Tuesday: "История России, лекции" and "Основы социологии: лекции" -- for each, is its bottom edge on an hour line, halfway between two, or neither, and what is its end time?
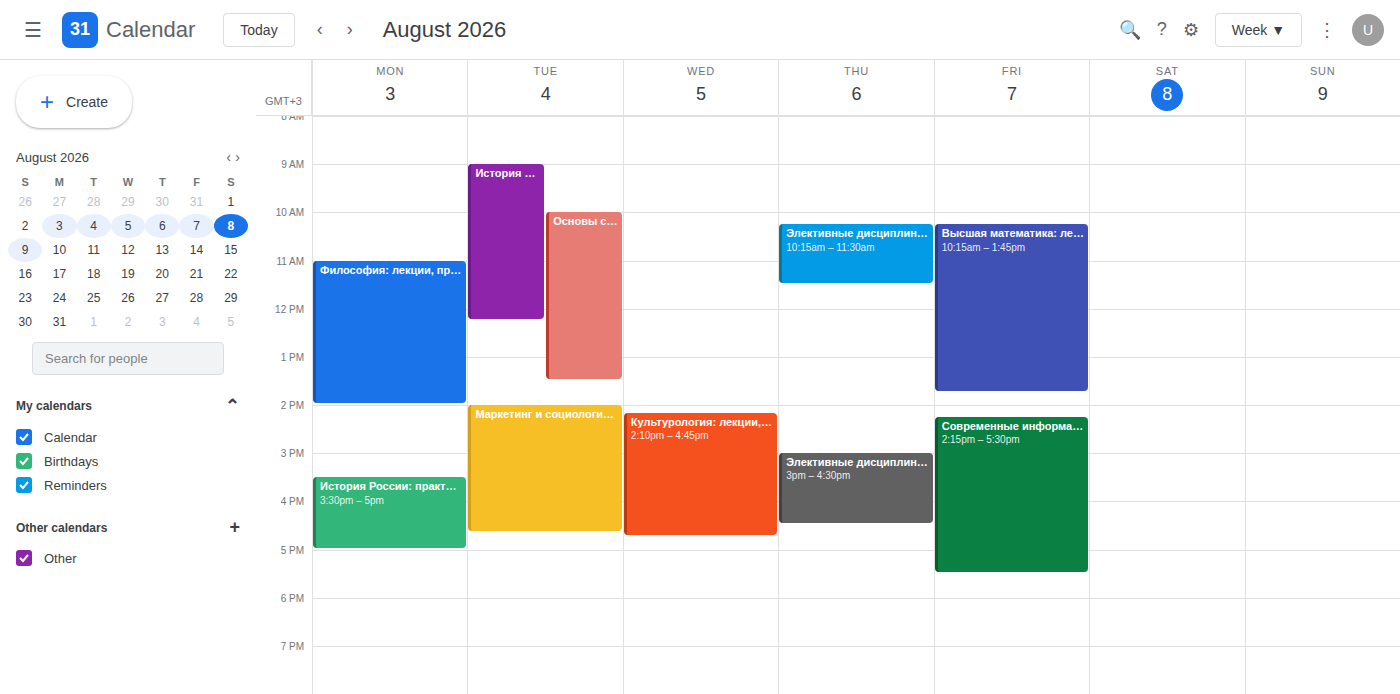
"История России, лекции": 12:15, neither: a quarter of the way from the 12:00 line to the 13:00 line. "Основы социологии: лекции": 13:30, halfway between the 13:00 and 14:00 lines.